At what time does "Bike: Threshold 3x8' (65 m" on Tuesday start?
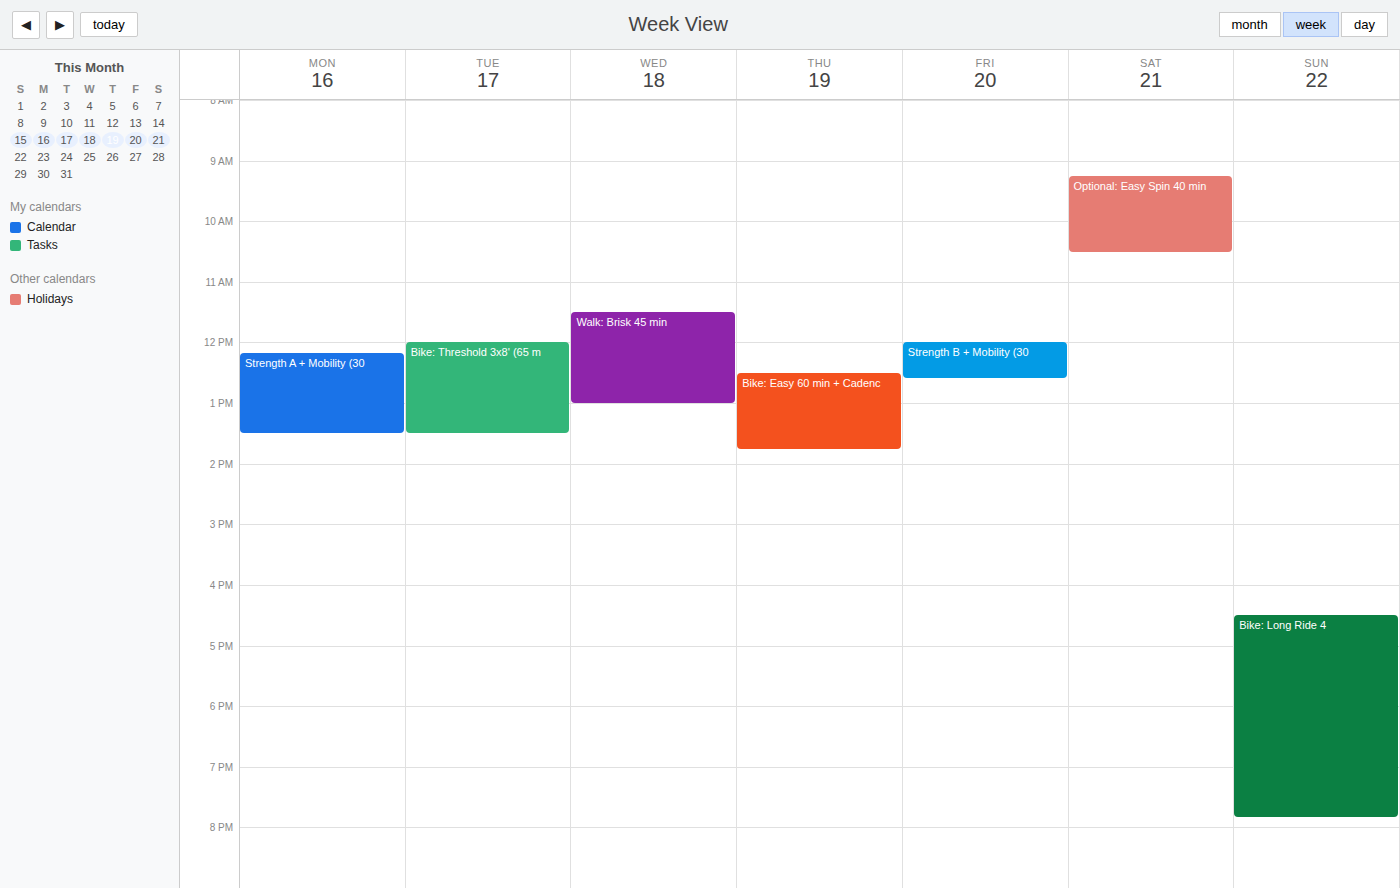
12:00 PM